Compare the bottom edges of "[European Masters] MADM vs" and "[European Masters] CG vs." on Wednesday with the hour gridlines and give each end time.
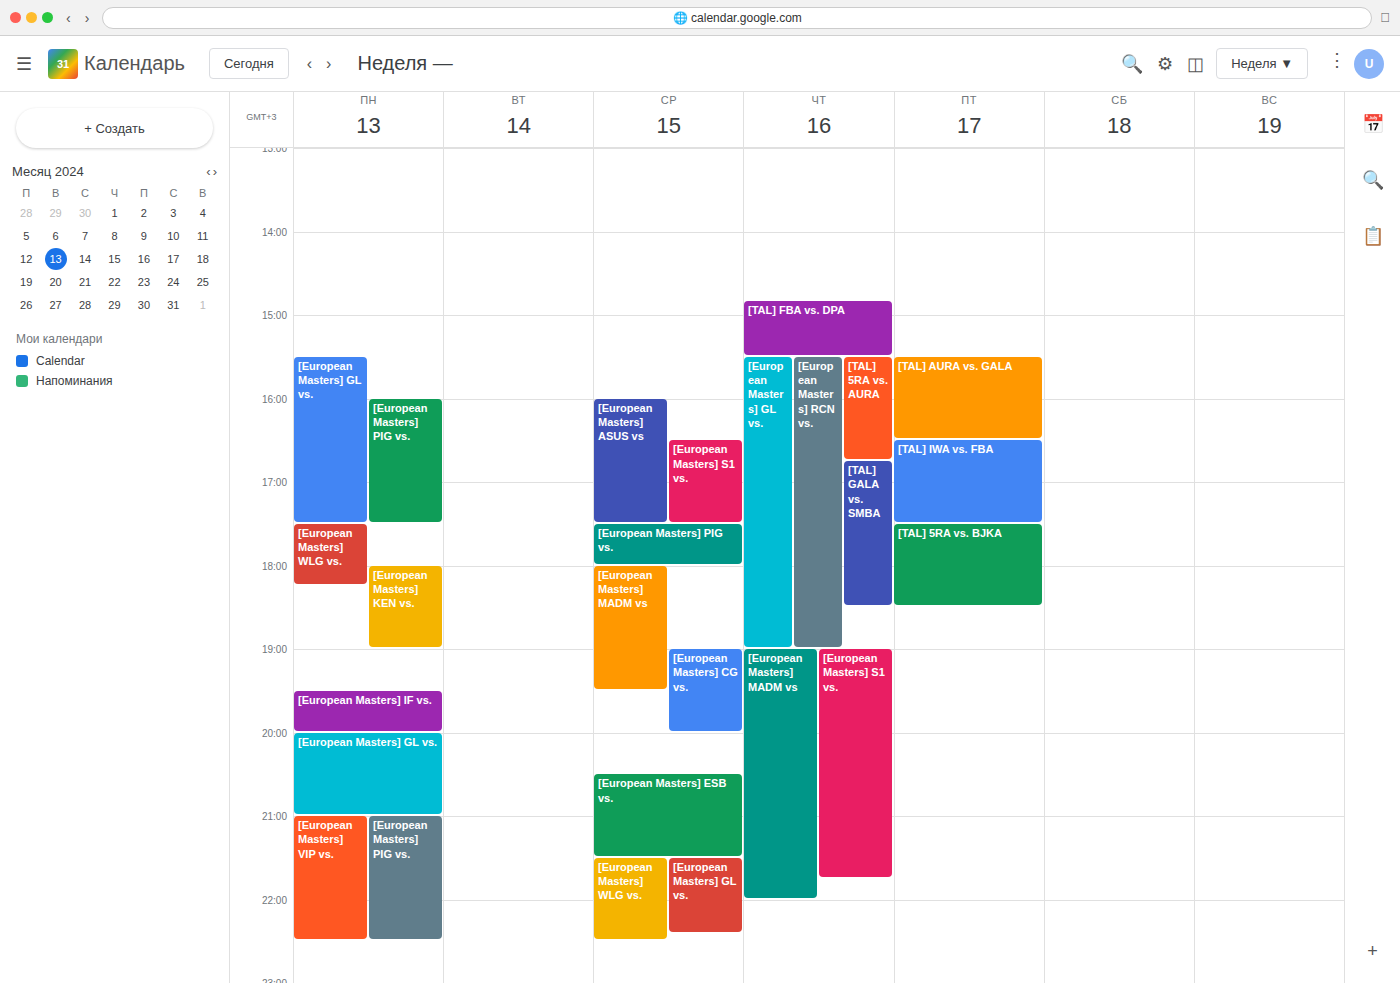
"[European Masters] MADM vs": 7:30 PM, halfway between the 7 PM and 8 PM lines. "[European Masters] CG vs.": 8:00 PM, exactly on the 8 PM line.